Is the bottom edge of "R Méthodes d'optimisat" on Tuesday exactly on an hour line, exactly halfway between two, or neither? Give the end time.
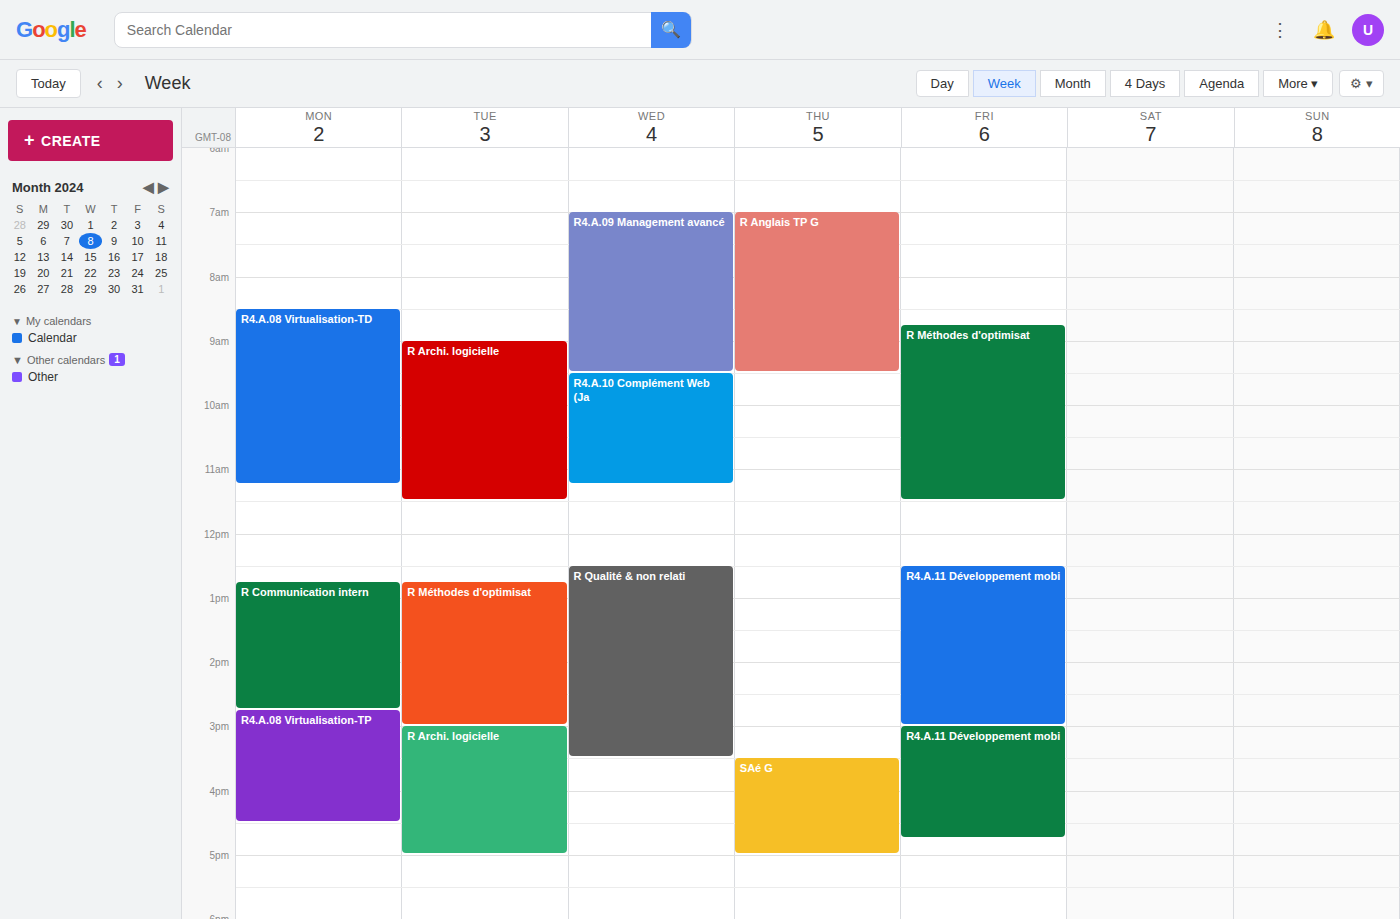
15:00 -- exactly on the 15:00 line.